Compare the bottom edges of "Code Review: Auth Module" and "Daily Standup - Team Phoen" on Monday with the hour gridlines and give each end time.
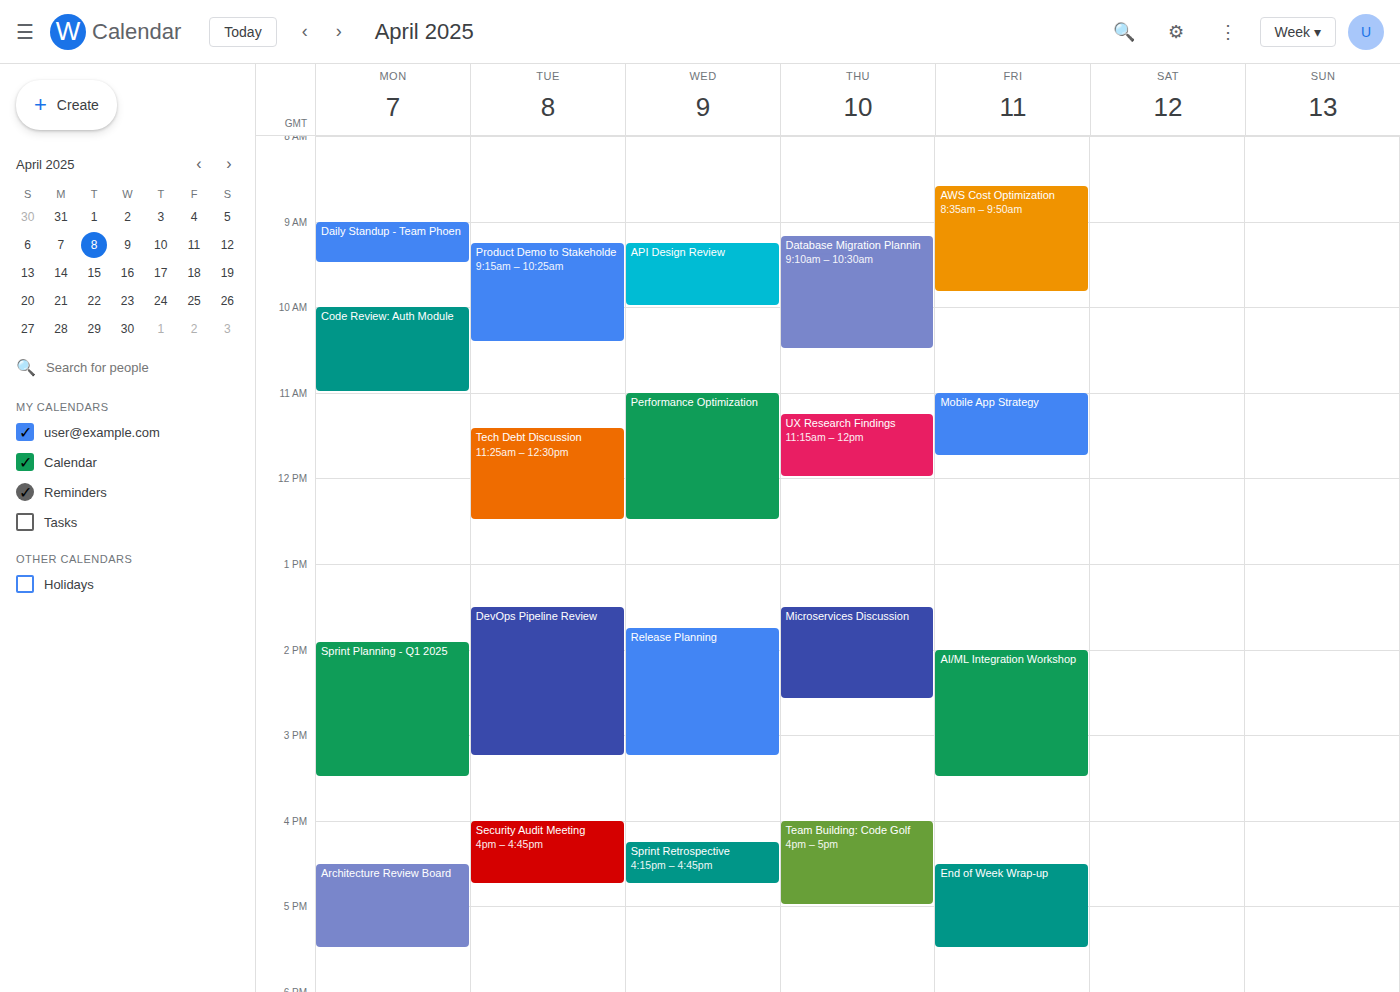
"Code Review: Auth Module": 11:00 AM, exactly on the 11 AM line. "Daily Standup - Team Phoen": 9:30 AM, halfway between the 9 AM and 10 AM lines.